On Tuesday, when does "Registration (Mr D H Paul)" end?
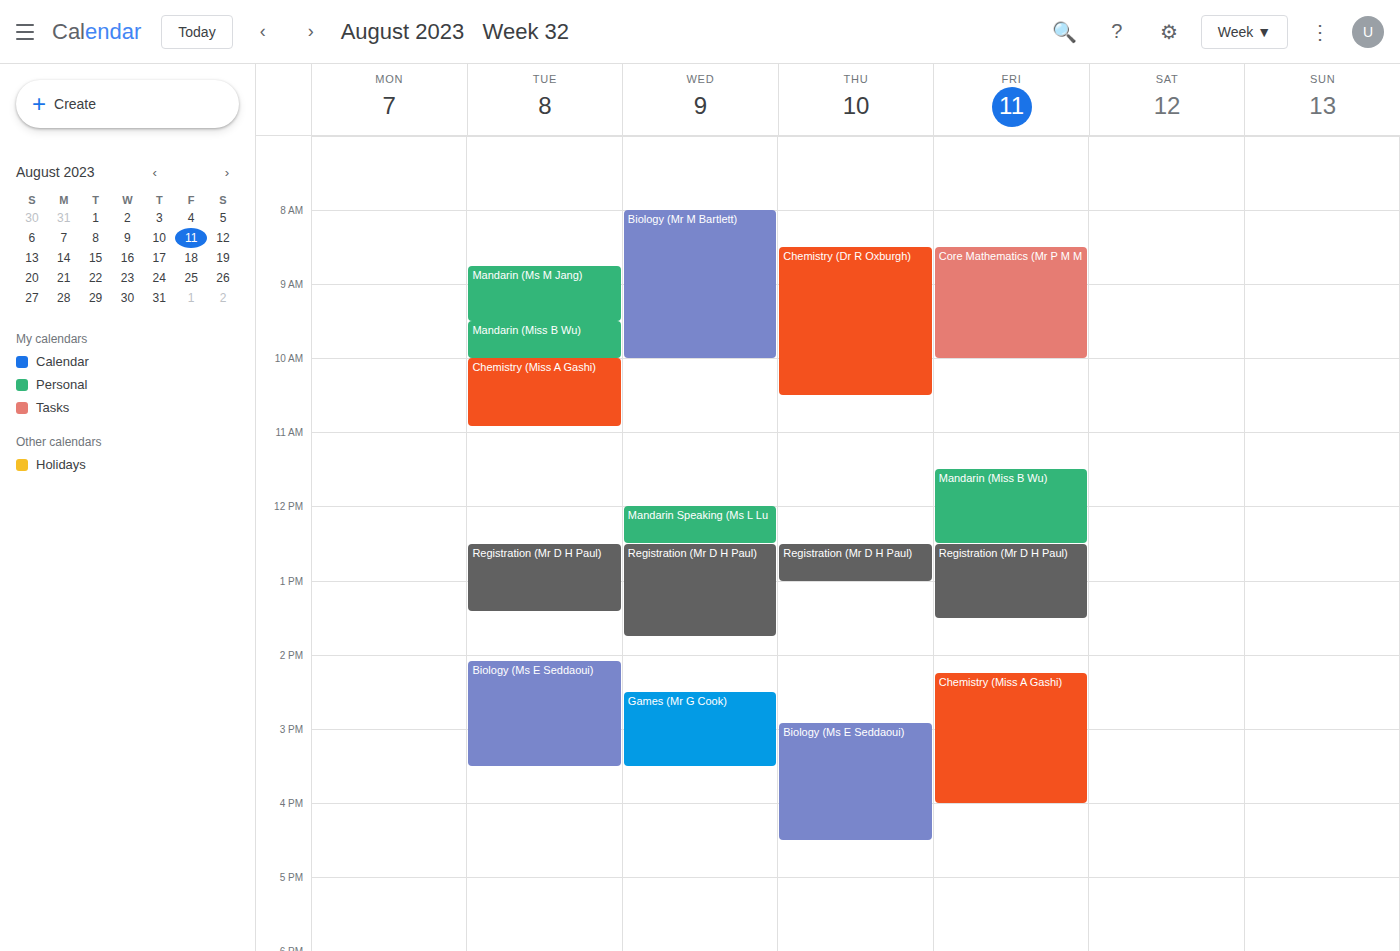
13:25